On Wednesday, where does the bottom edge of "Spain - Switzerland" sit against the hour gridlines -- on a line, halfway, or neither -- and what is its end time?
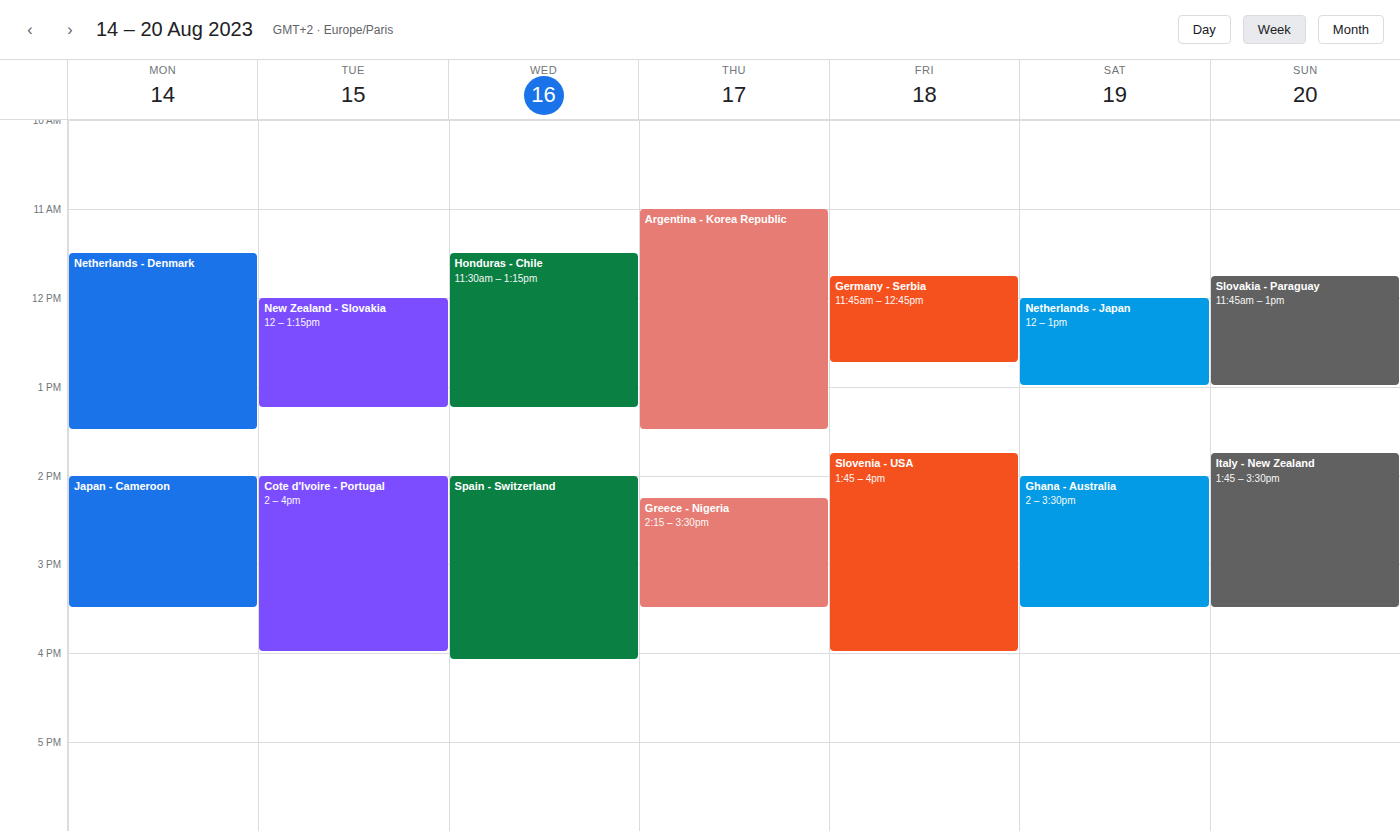
4:05 PM -- neither: 5 minutes below the 4 PM line and 55 minutes above the 5 PM line.